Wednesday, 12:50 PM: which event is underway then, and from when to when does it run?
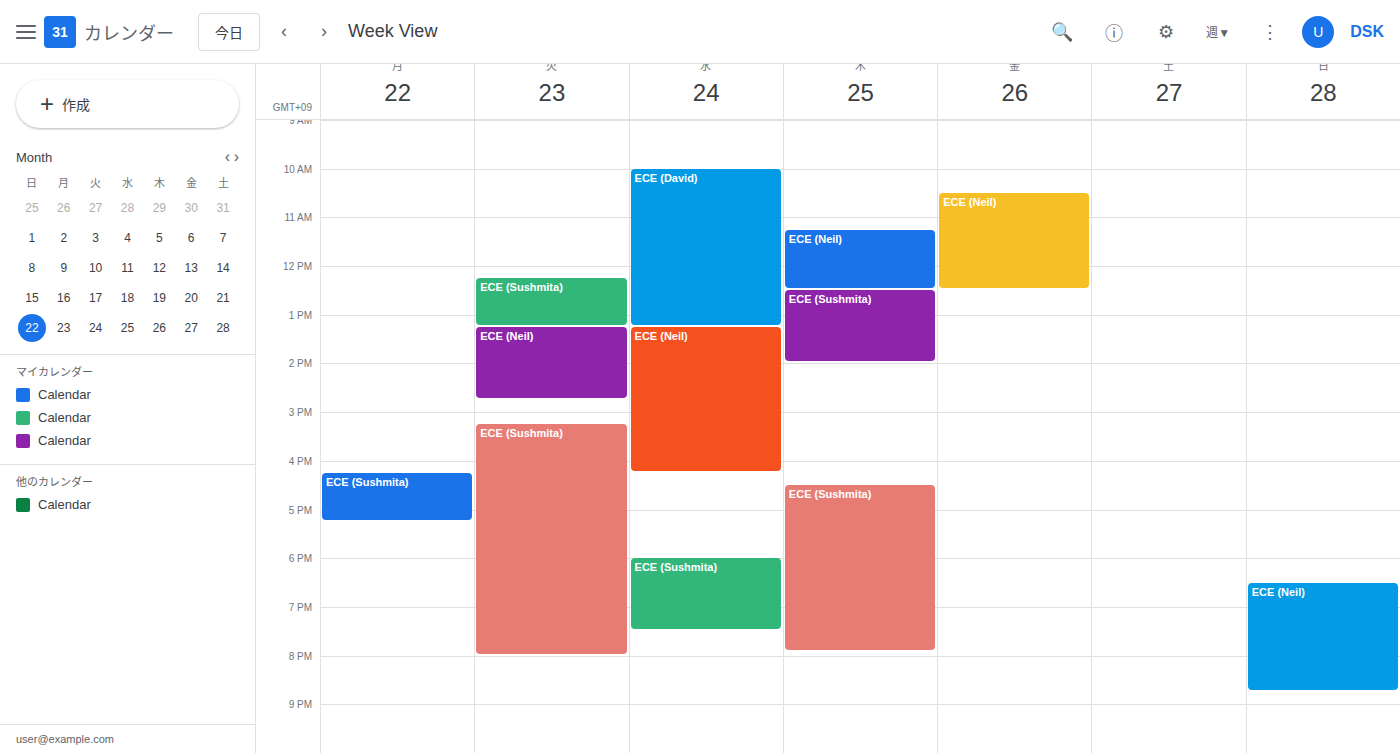
"ECE (David)", 10:00 AM to 1:15 PM